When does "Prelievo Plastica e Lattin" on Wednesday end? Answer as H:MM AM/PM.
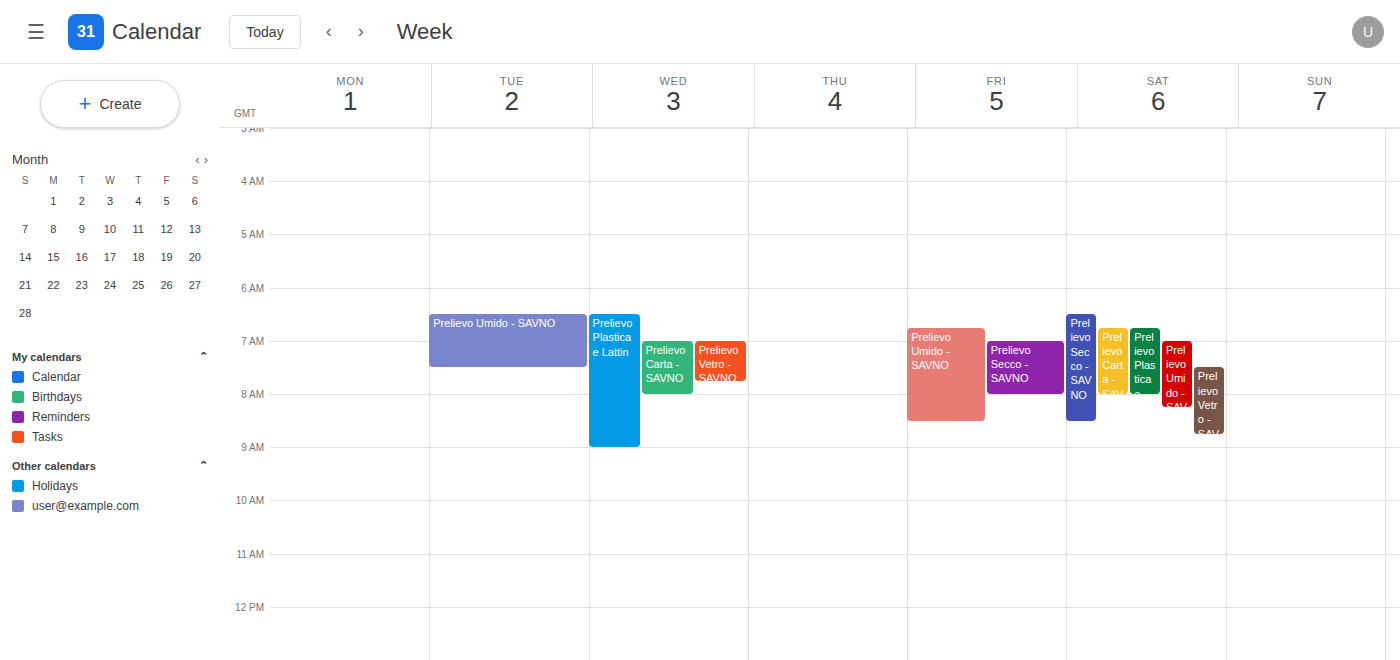
9:00 AM